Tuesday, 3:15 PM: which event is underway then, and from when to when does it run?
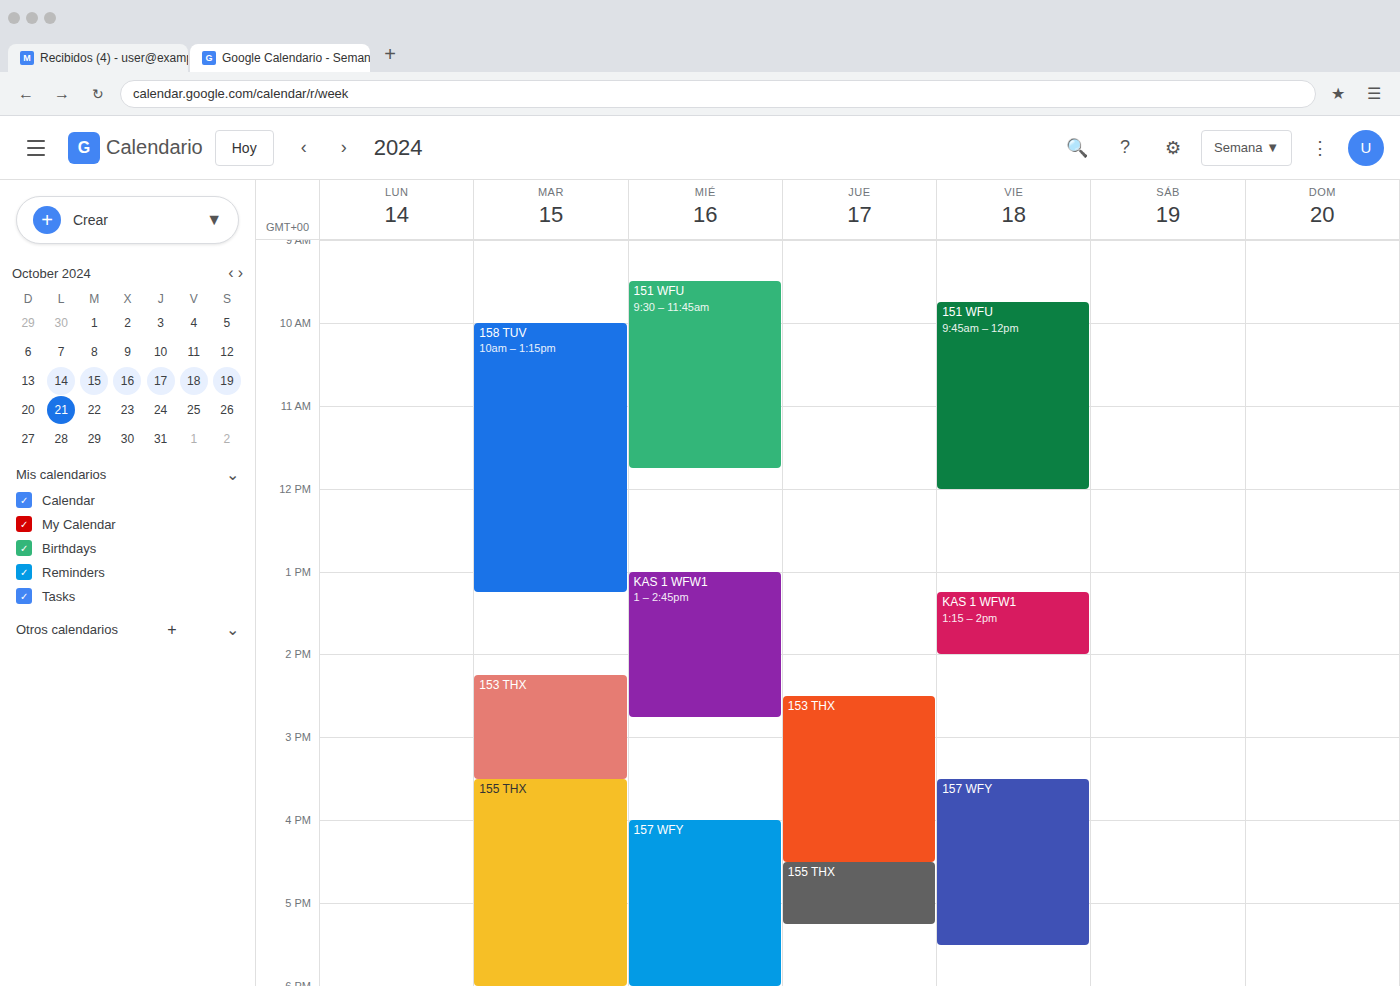
"153 THX", 2:15 PM to 3:30 PM